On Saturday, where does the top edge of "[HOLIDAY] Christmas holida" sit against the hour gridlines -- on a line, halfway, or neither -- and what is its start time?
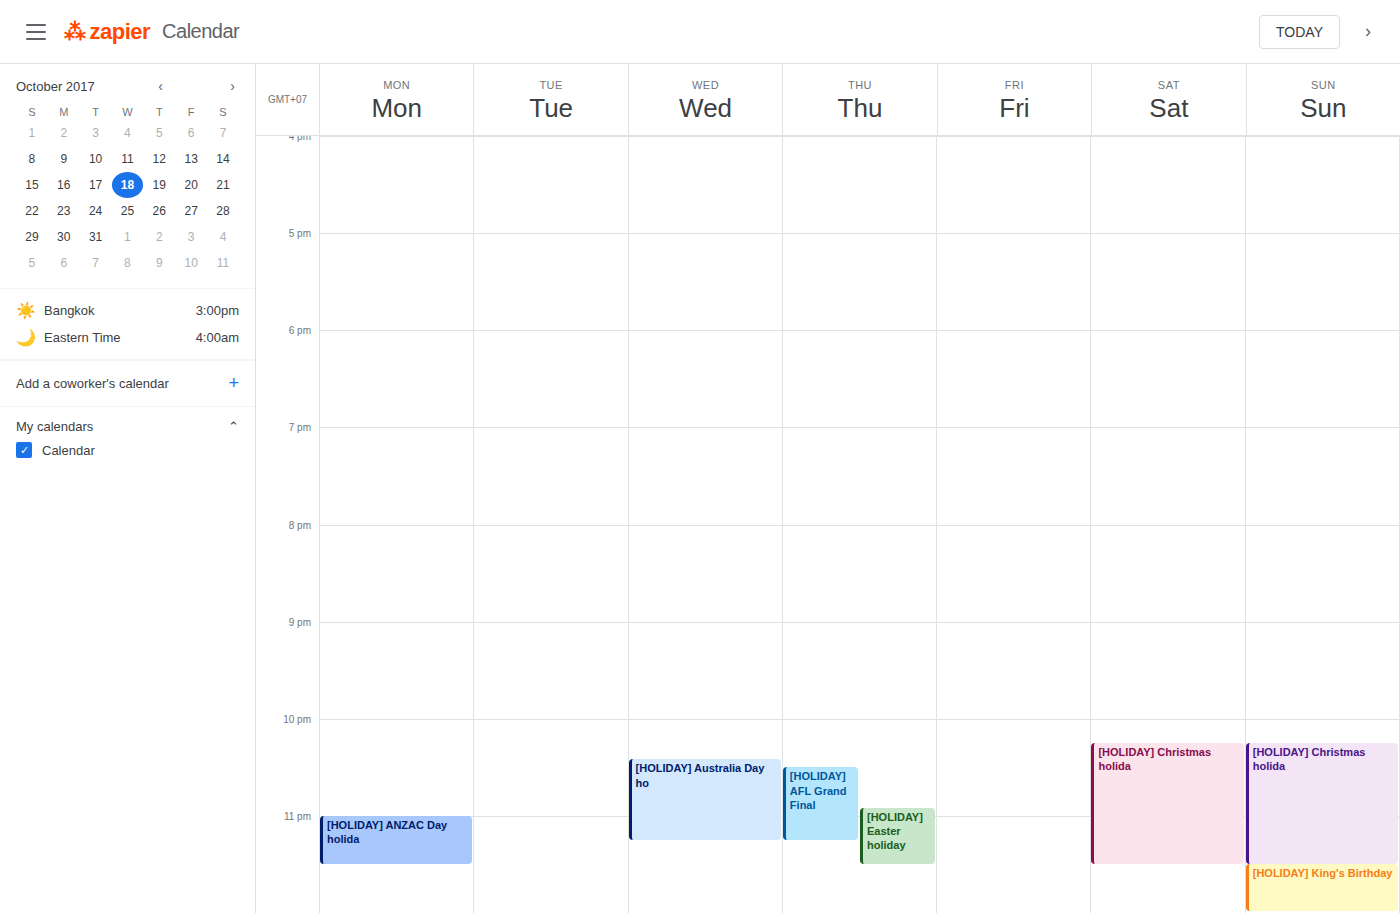
10:15 PM -- neither: a quarter of the way from the 10 PM line to the 11 PM line.